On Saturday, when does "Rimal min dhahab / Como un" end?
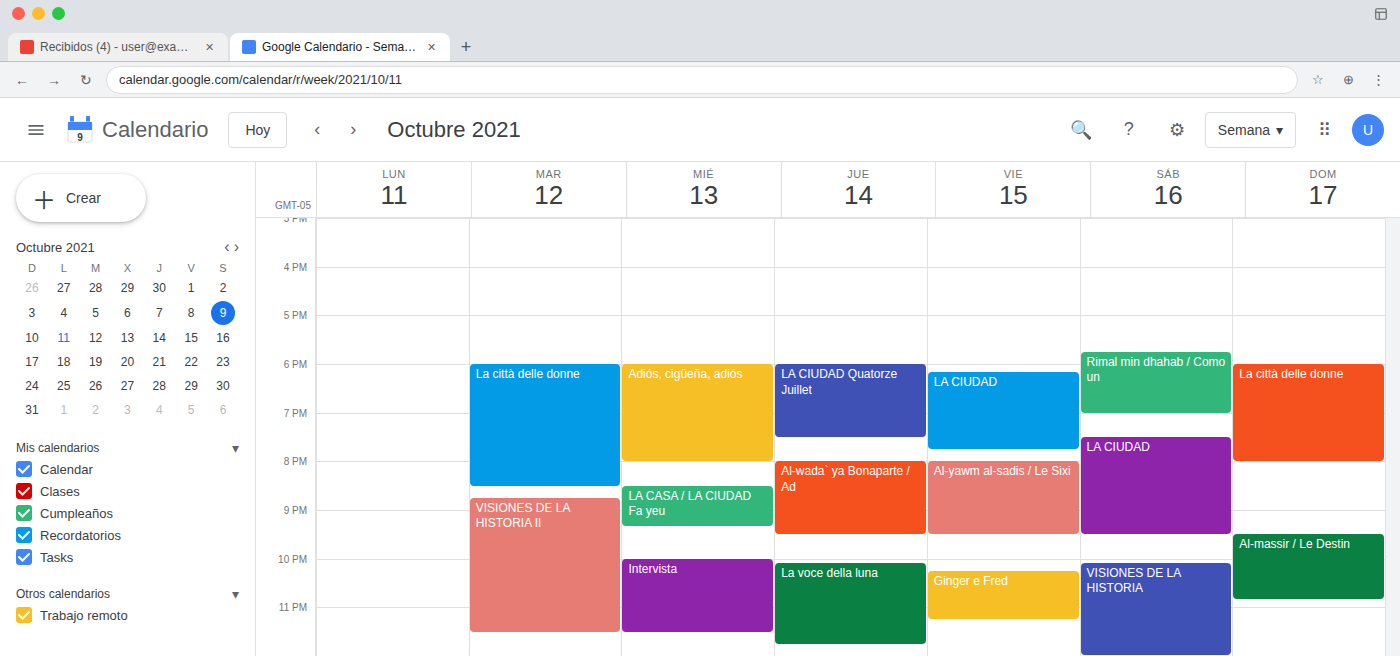
7:00 PM